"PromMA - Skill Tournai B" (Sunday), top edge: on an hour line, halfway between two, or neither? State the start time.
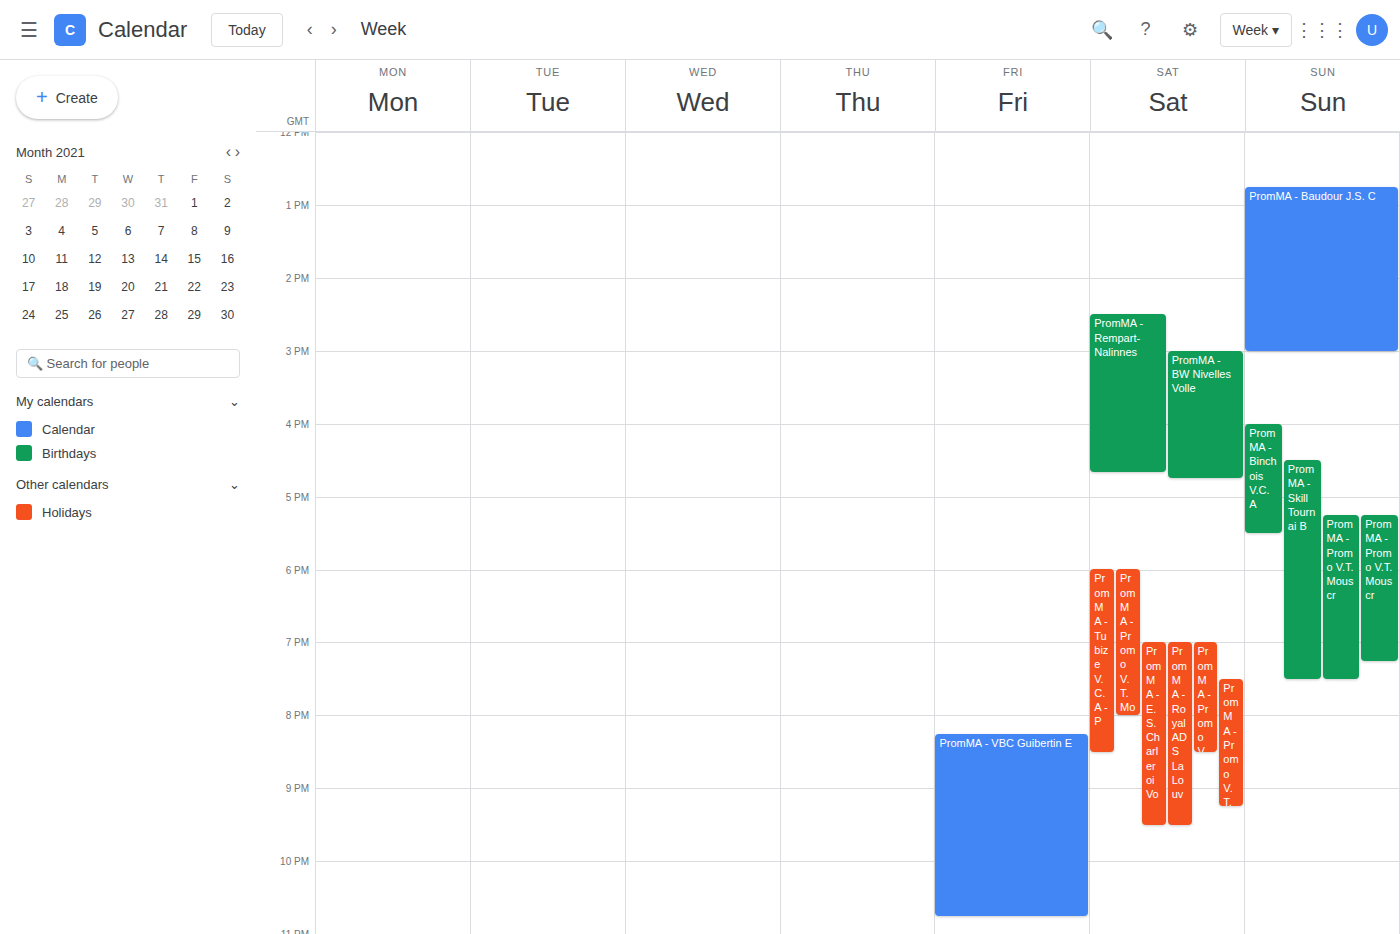
4:30 PM -- halfway between the 4 PM and 5 PM lines.